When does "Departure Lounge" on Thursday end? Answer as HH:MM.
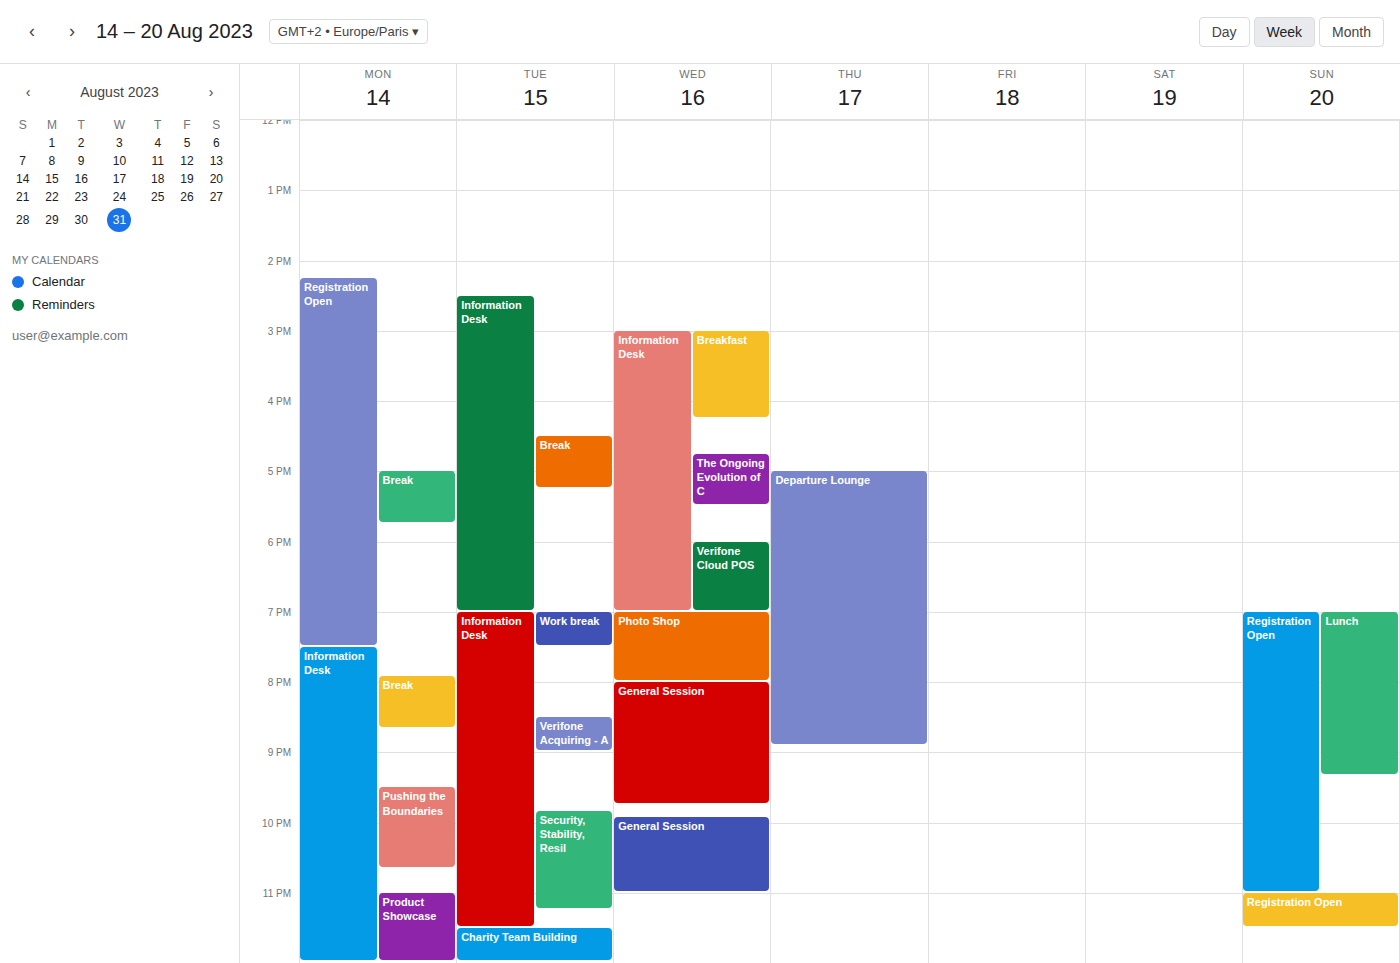
20:55